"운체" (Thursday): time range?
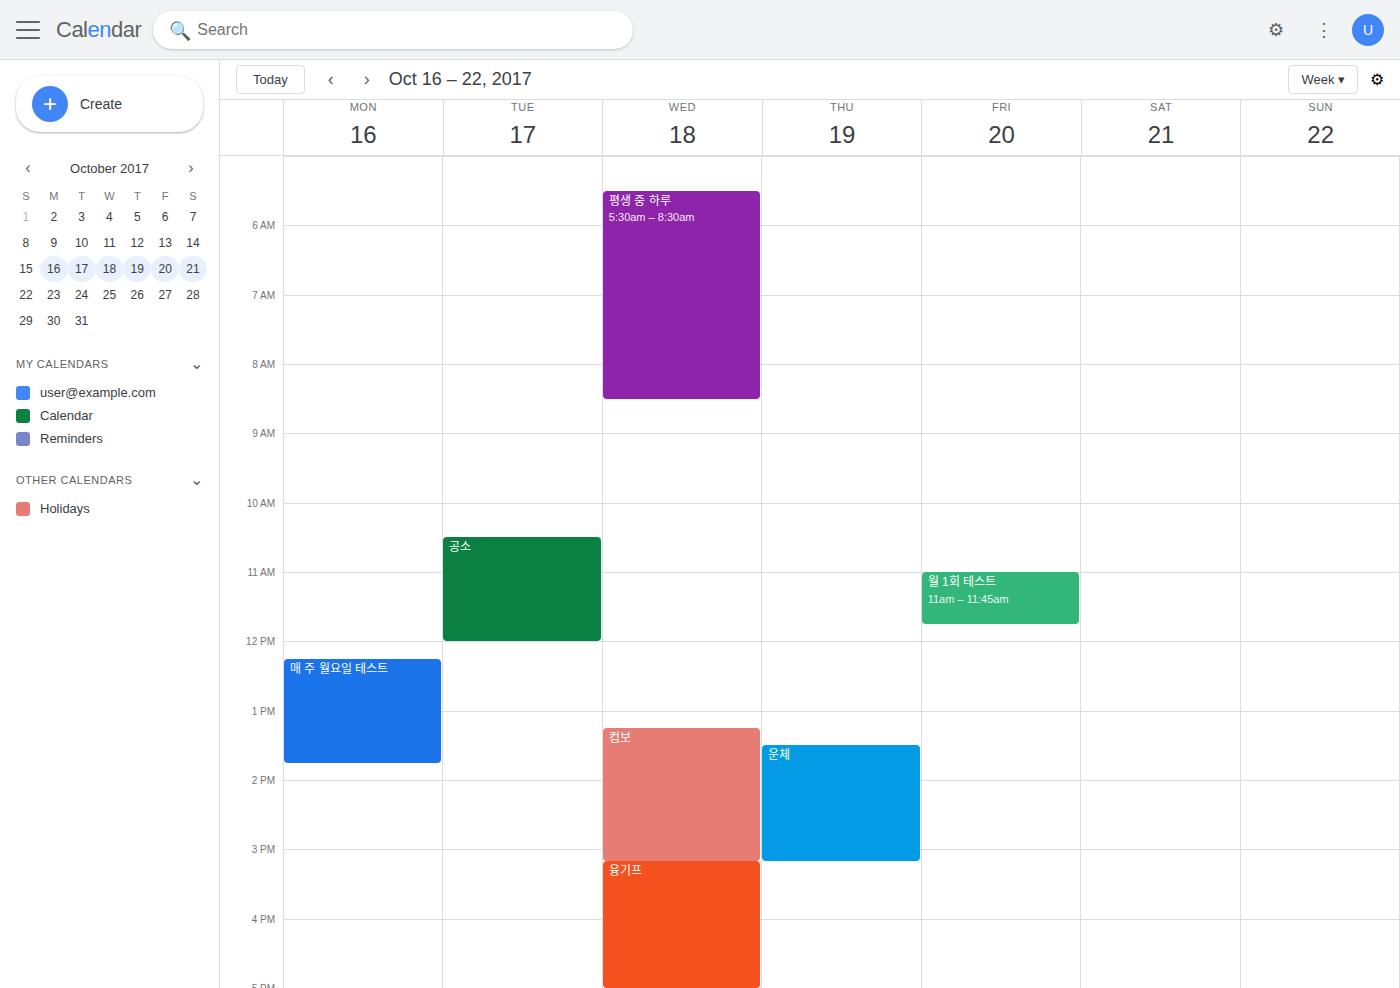
1:30 PM to 3:10 PM